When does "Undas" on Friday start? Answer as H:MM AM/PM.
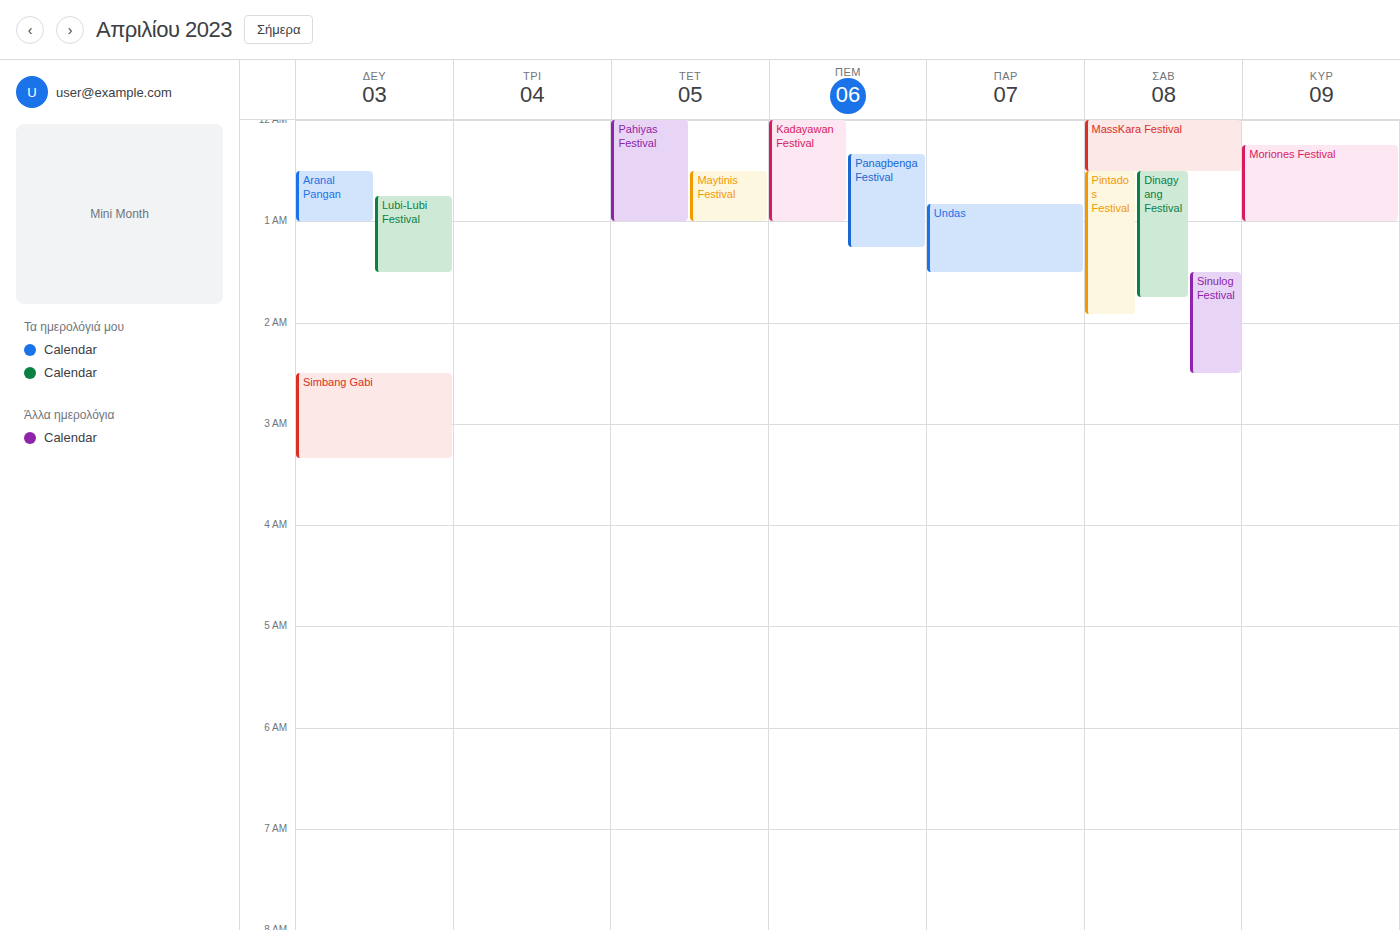
12:50 AM